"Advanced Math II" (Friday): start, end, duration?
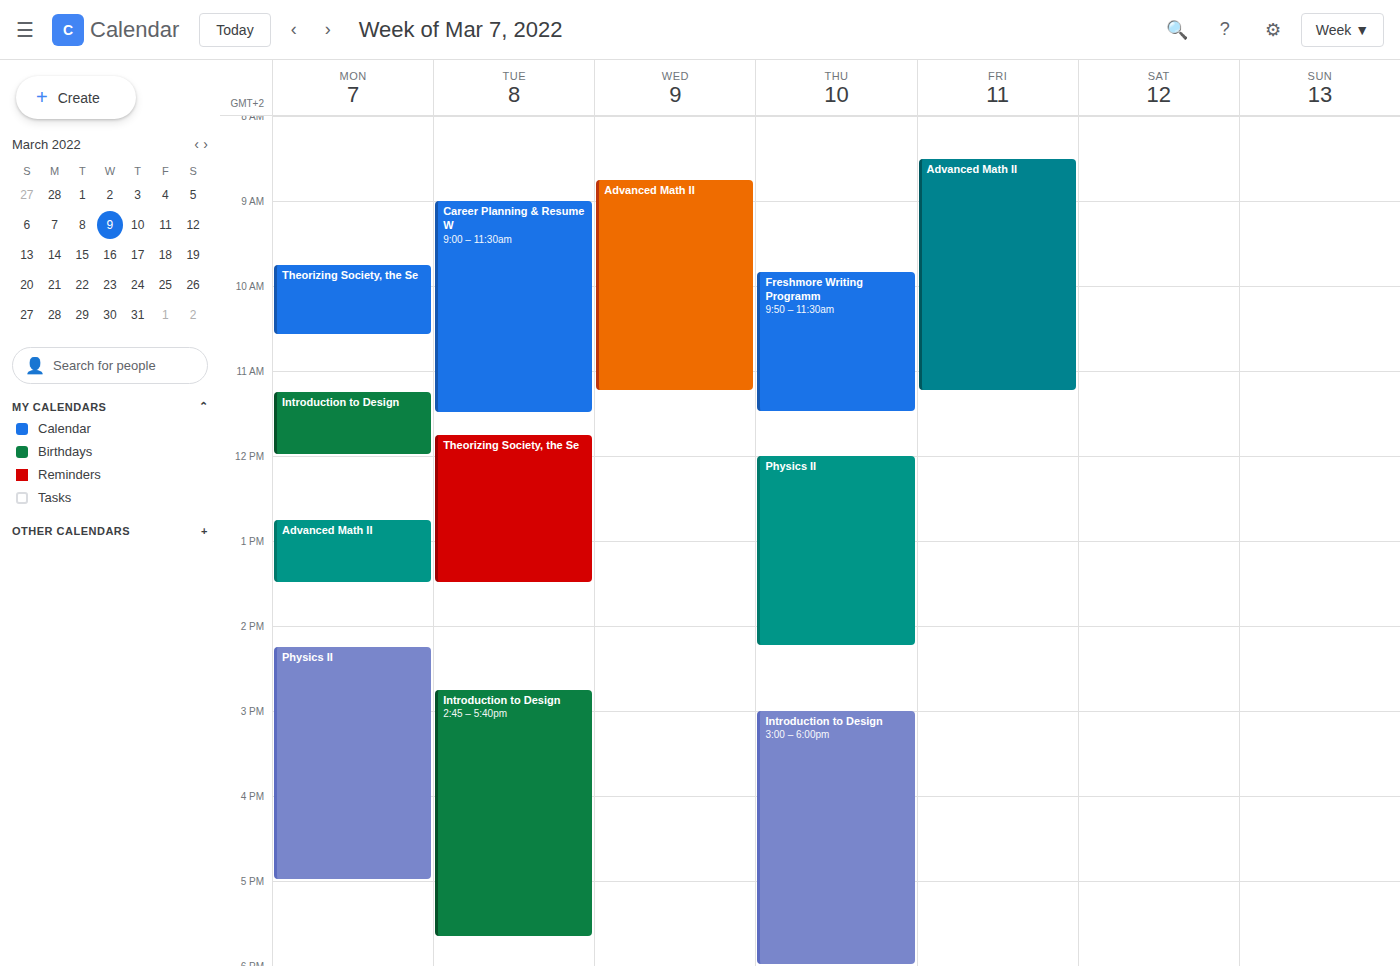
8:30 AM to 11:15 AM, 2 hours 45 minutes